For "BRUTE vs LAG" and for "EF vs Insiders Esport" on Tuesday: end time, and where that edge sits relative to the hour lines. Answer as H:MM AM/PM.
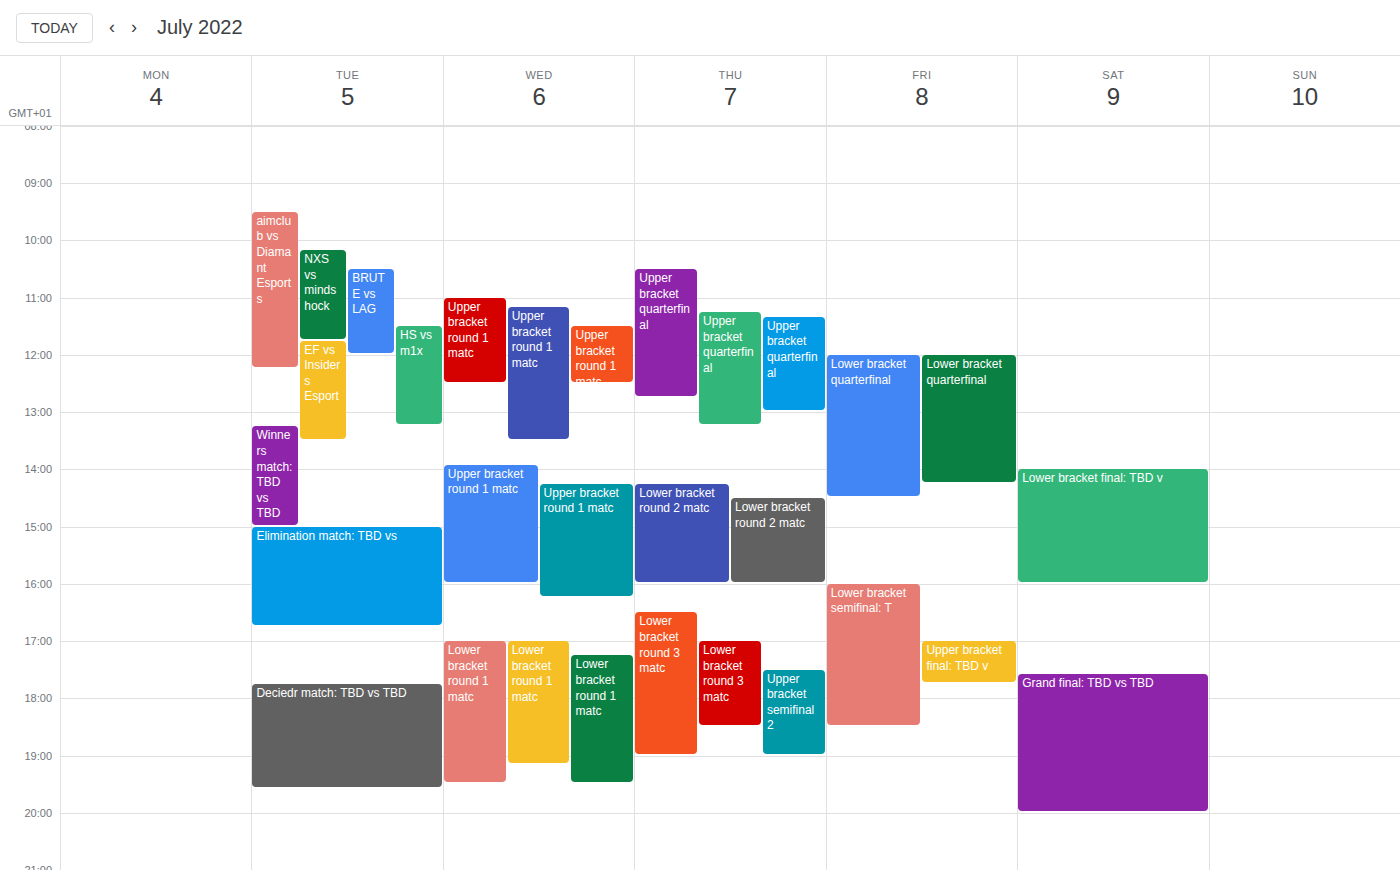
"BRUTE vs LAG": 12:00 PM, exactly on the 12 PM line. "EF vs Insiders Esport": 1:30 PM, halfway between the 1 PM and 2 PM lines.